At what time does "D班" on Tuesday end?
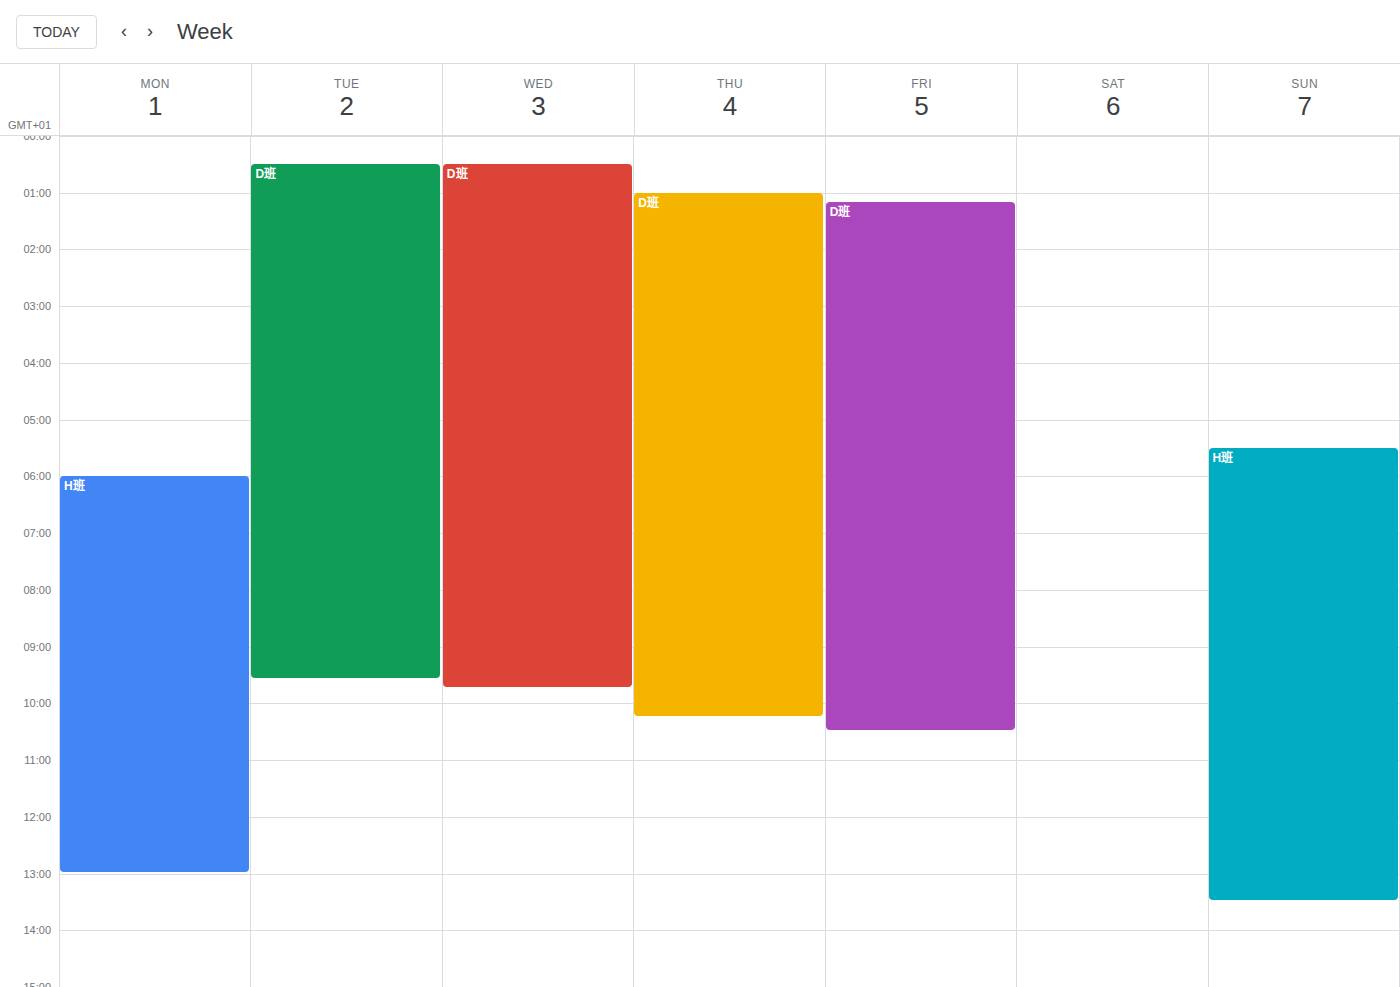
9:35 AM